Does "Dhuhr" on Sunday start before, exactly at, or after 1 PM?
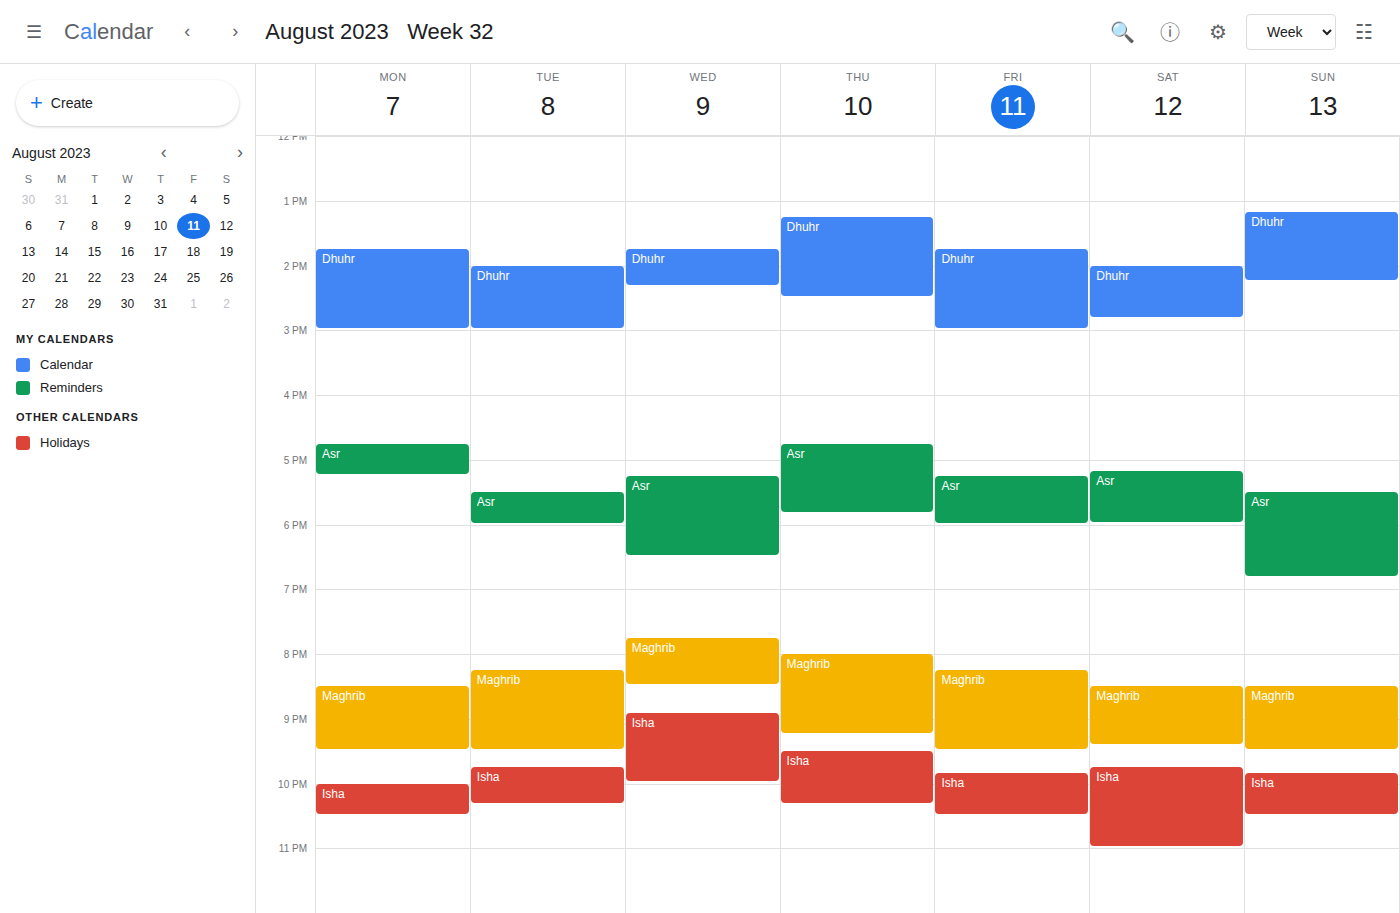
1:10 PM -- after 1 PM, 10 minutes below the 1 PM line.